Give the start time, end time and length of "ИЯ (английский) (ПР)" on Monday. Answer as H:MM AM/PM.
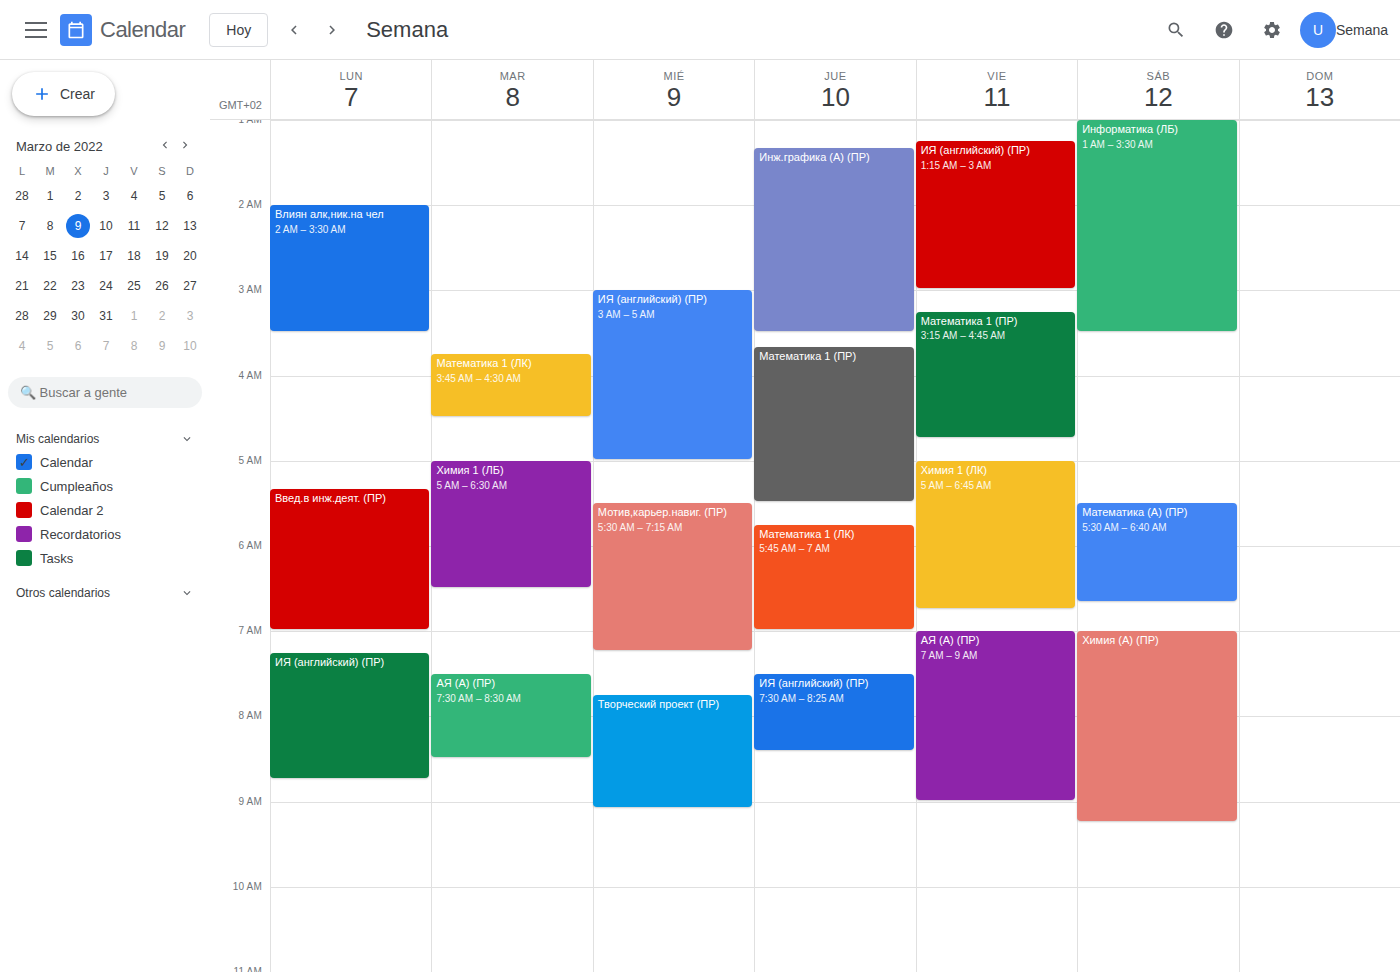
7:15 AM to 8:45 AM, 1 hour 30 minutes